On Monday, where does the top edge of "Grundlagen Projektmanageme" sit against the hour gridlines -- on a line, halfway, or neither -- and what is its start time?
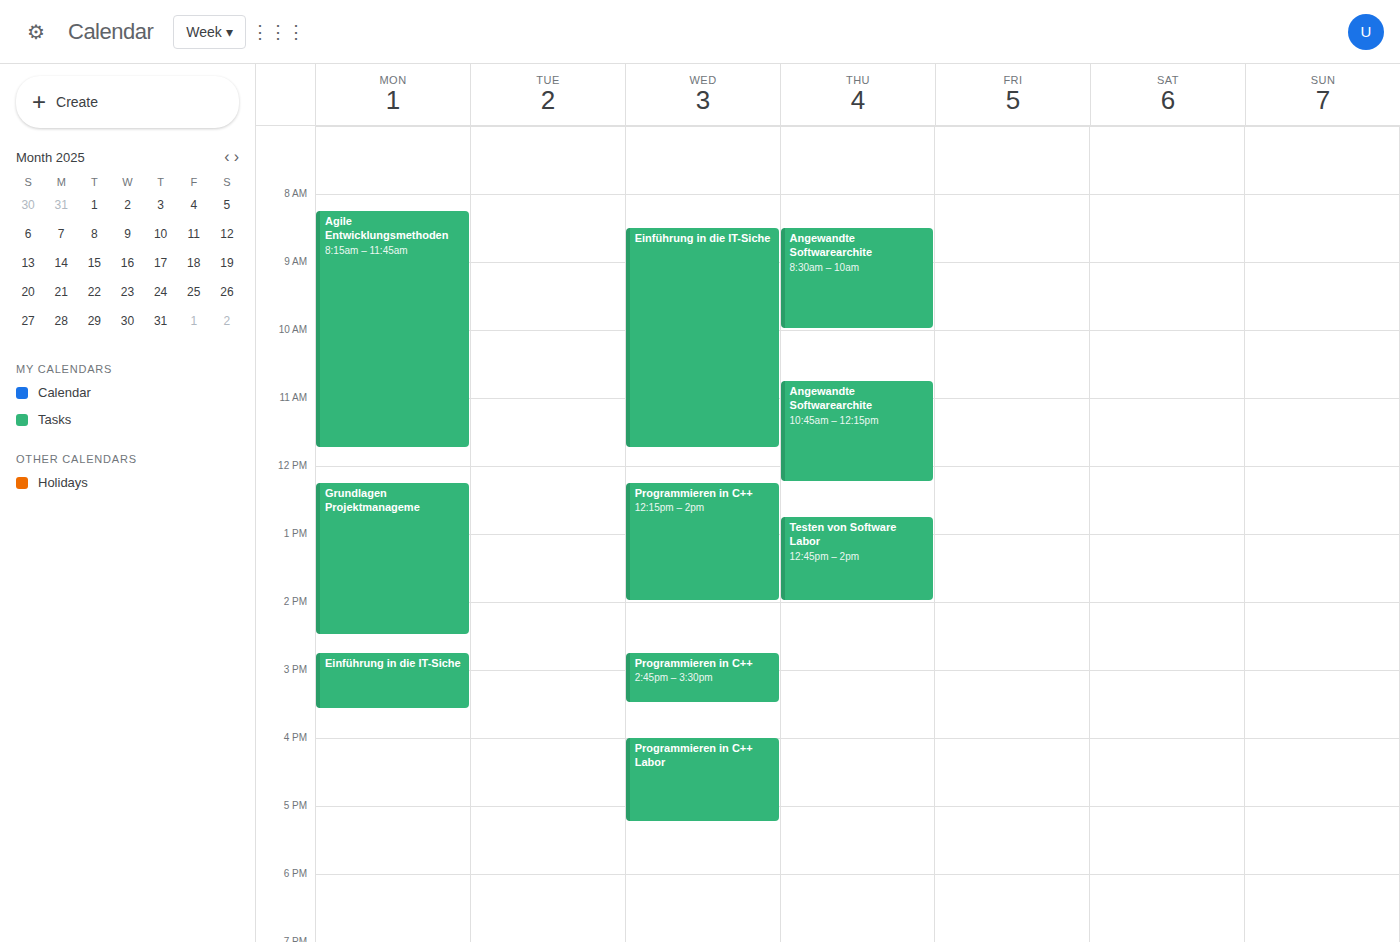
12:15 PM -- neither: a quarter of the way from the 12 PM line to the 1 PM line.